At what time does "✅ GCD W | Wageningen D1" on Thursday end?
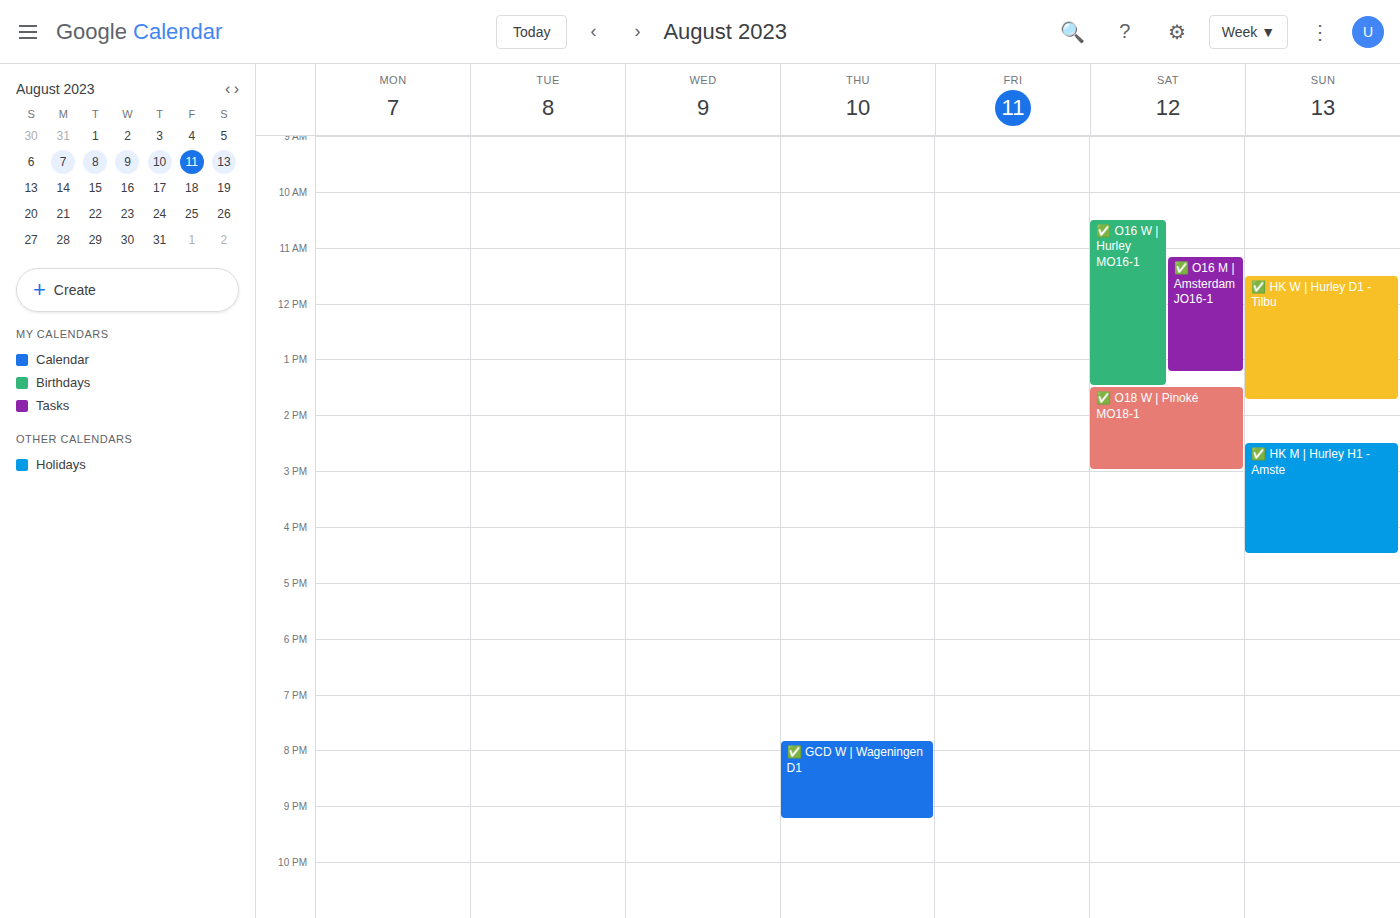
9:15 PM